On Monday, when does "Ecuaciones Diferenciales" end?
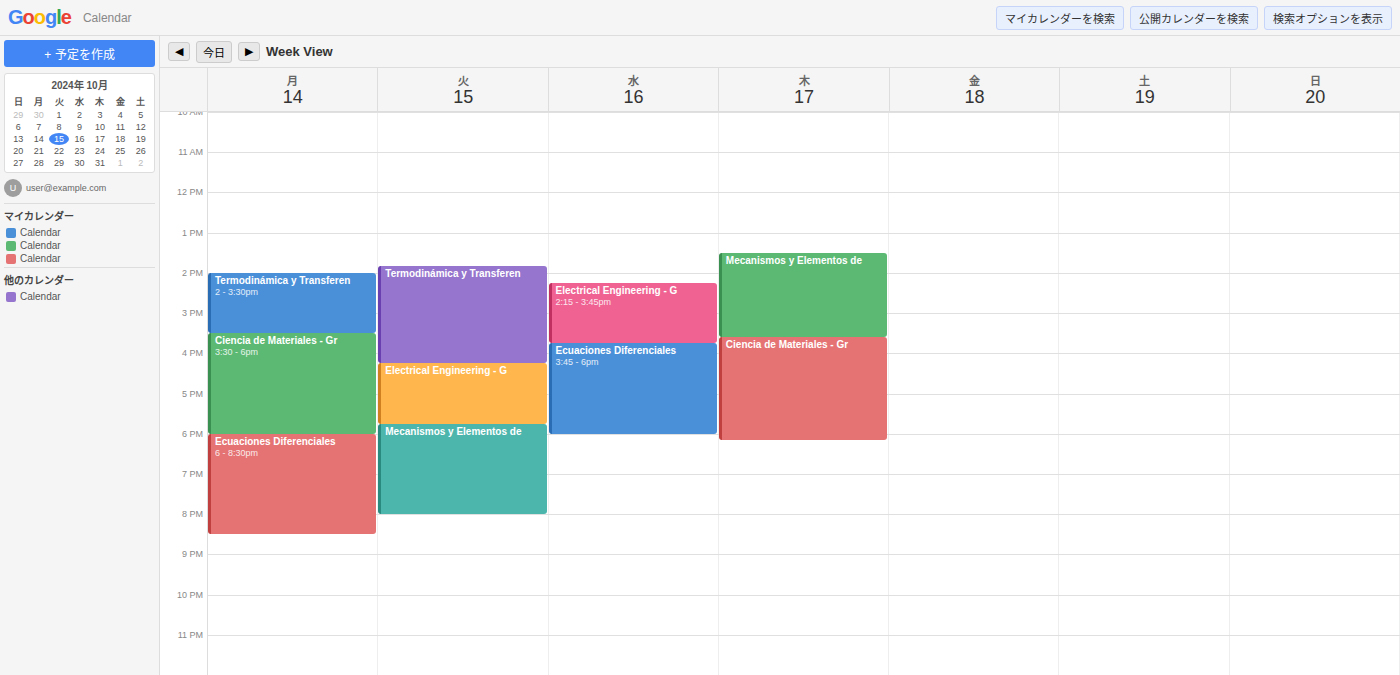
20:30